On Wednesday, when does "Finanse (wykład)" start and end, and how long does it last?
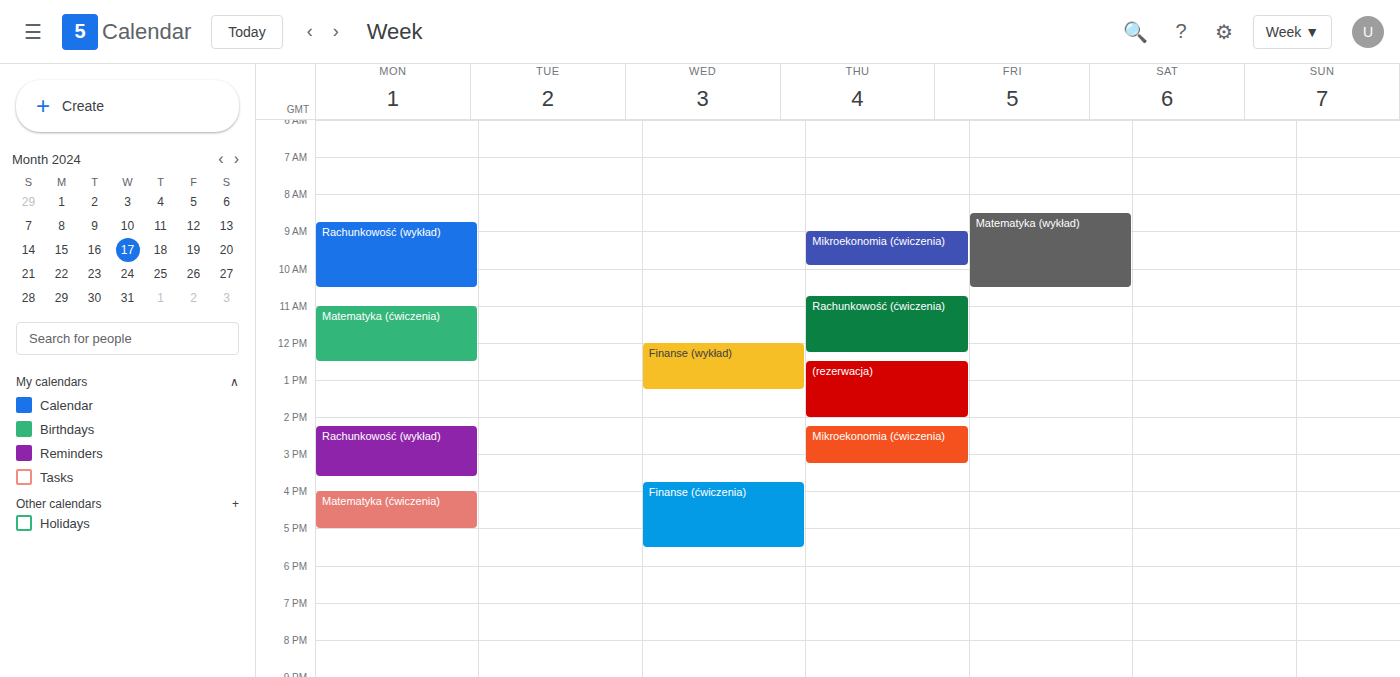
12:00 to 13:15, 1 hour 15 minutes